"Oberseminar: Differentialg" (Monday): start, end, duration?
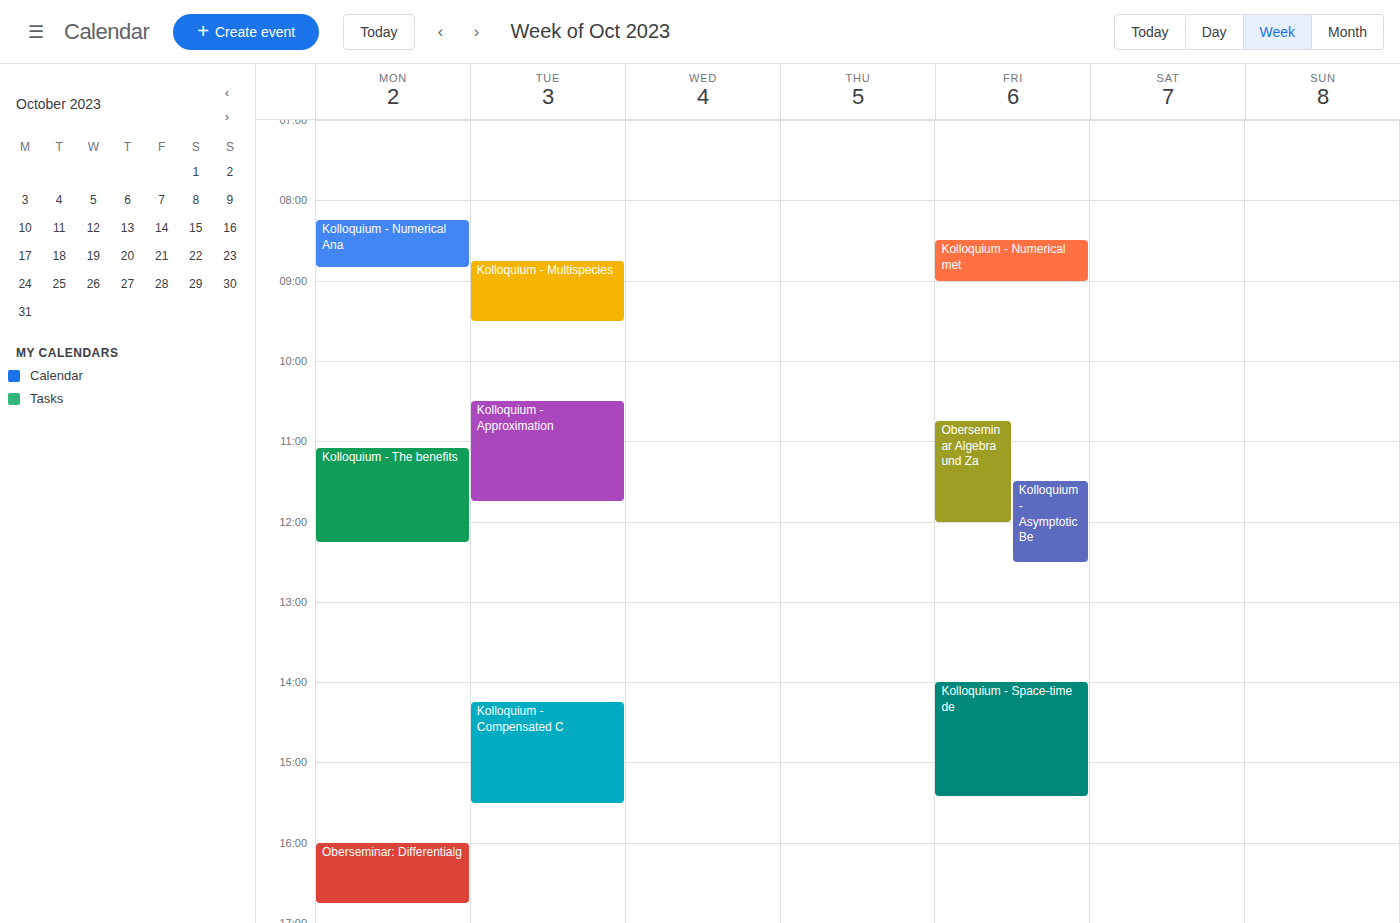
4:00 PM to 4:45 PM, 45 minutes